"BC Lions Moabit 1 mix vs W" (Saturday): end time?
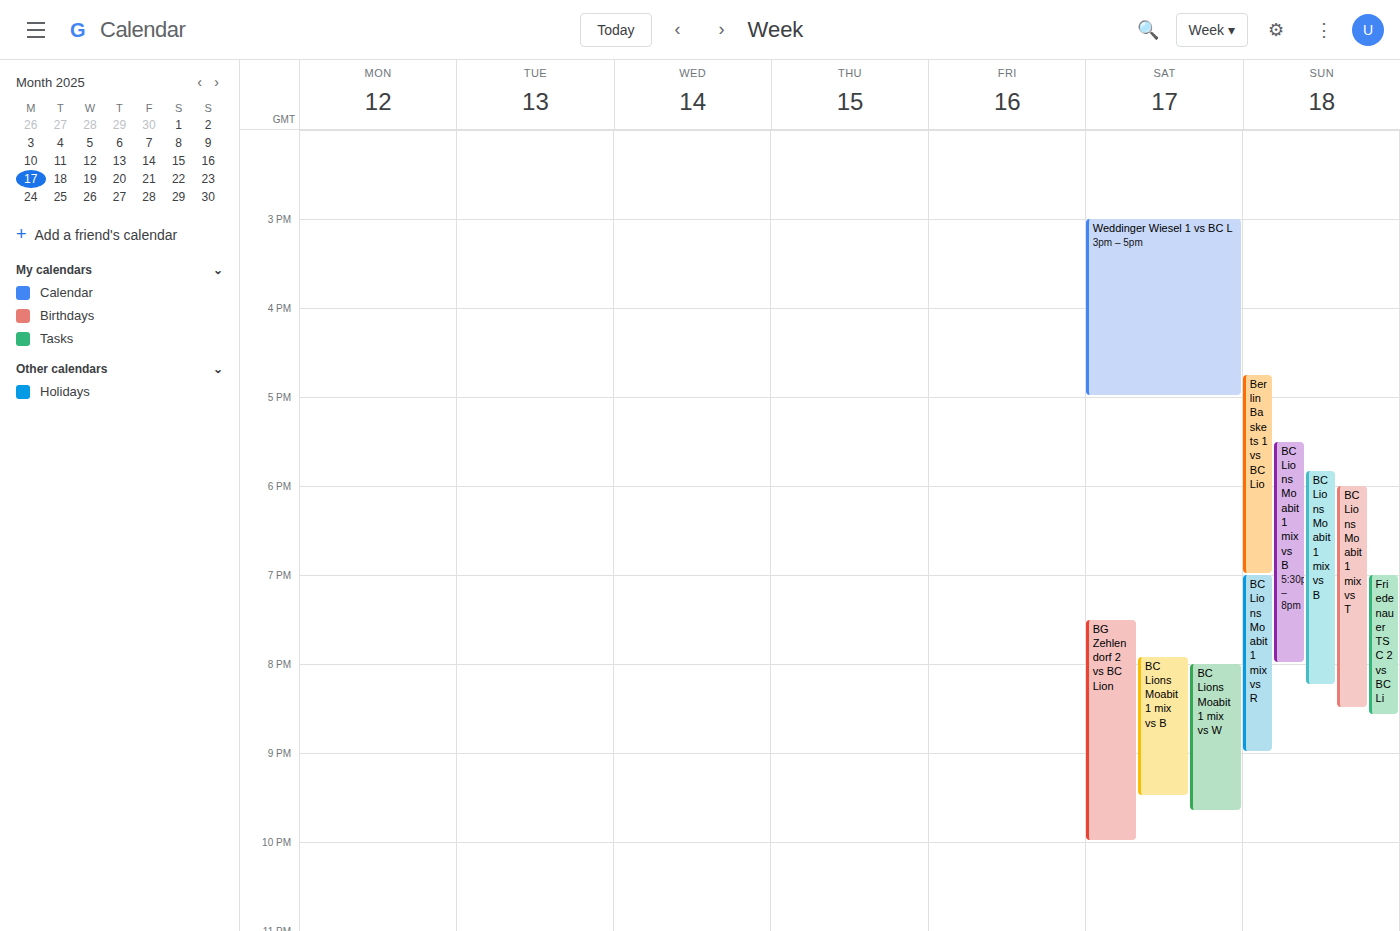
9:40 PM